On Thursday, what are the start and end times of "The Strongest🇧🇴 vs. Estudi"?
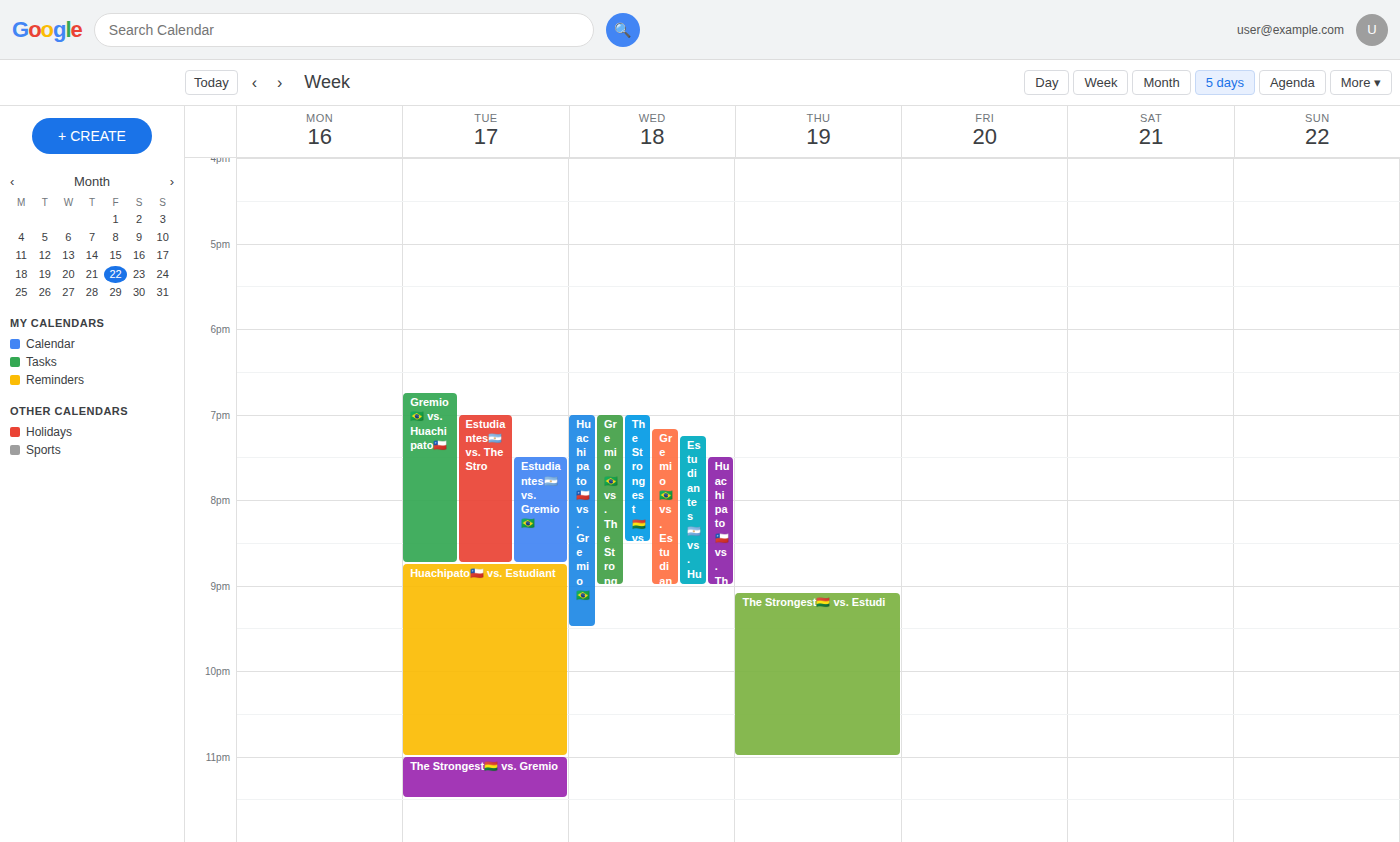
9:05 PM to 11:00 PM